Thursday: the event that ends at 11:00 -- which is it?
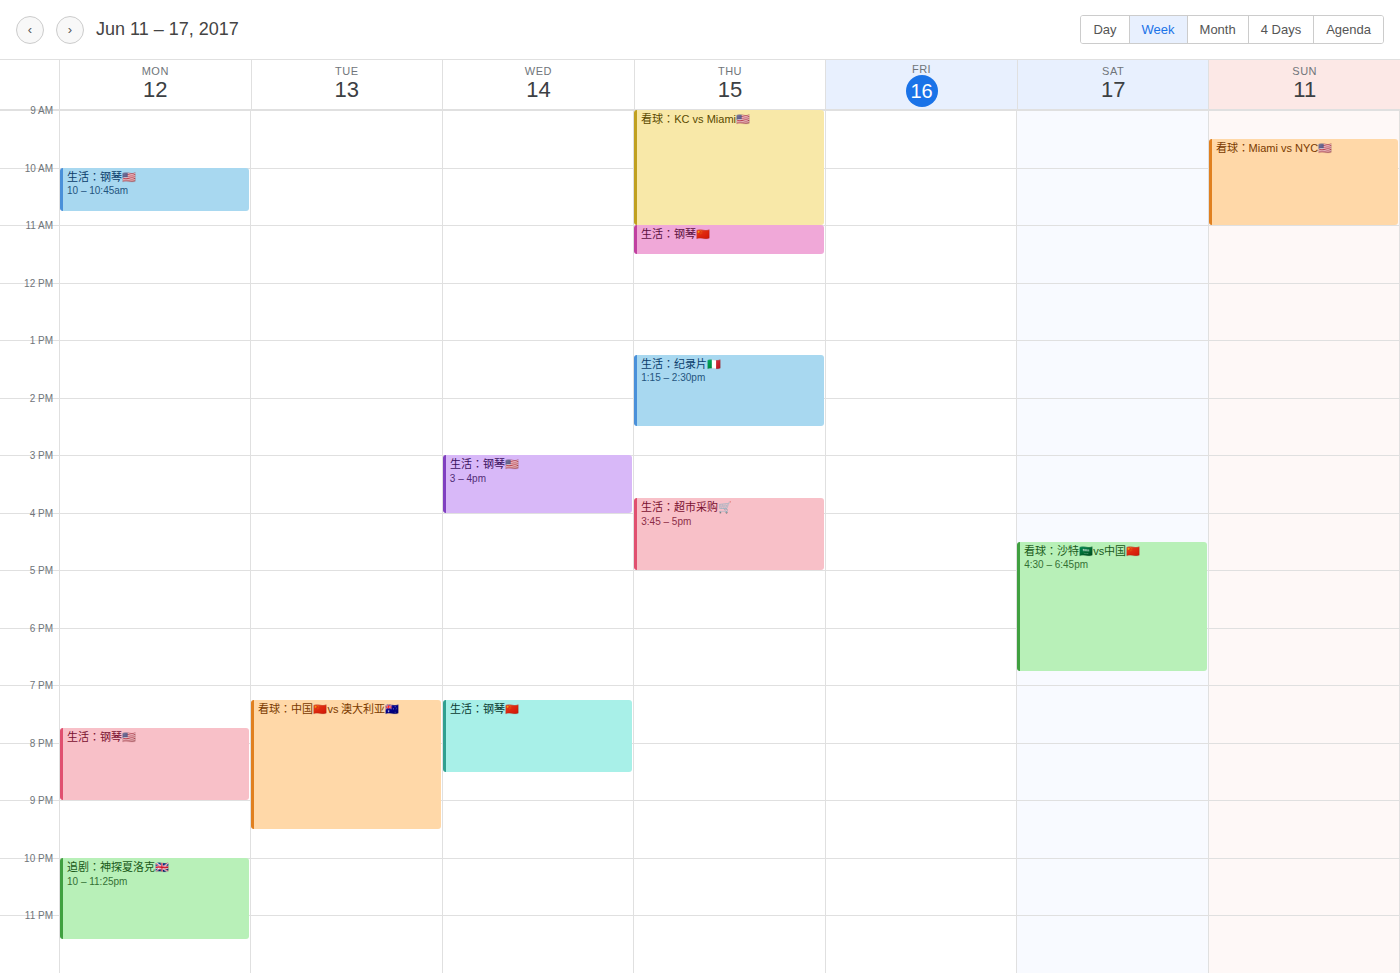
"看球：KC vs Miami🇺🇸"